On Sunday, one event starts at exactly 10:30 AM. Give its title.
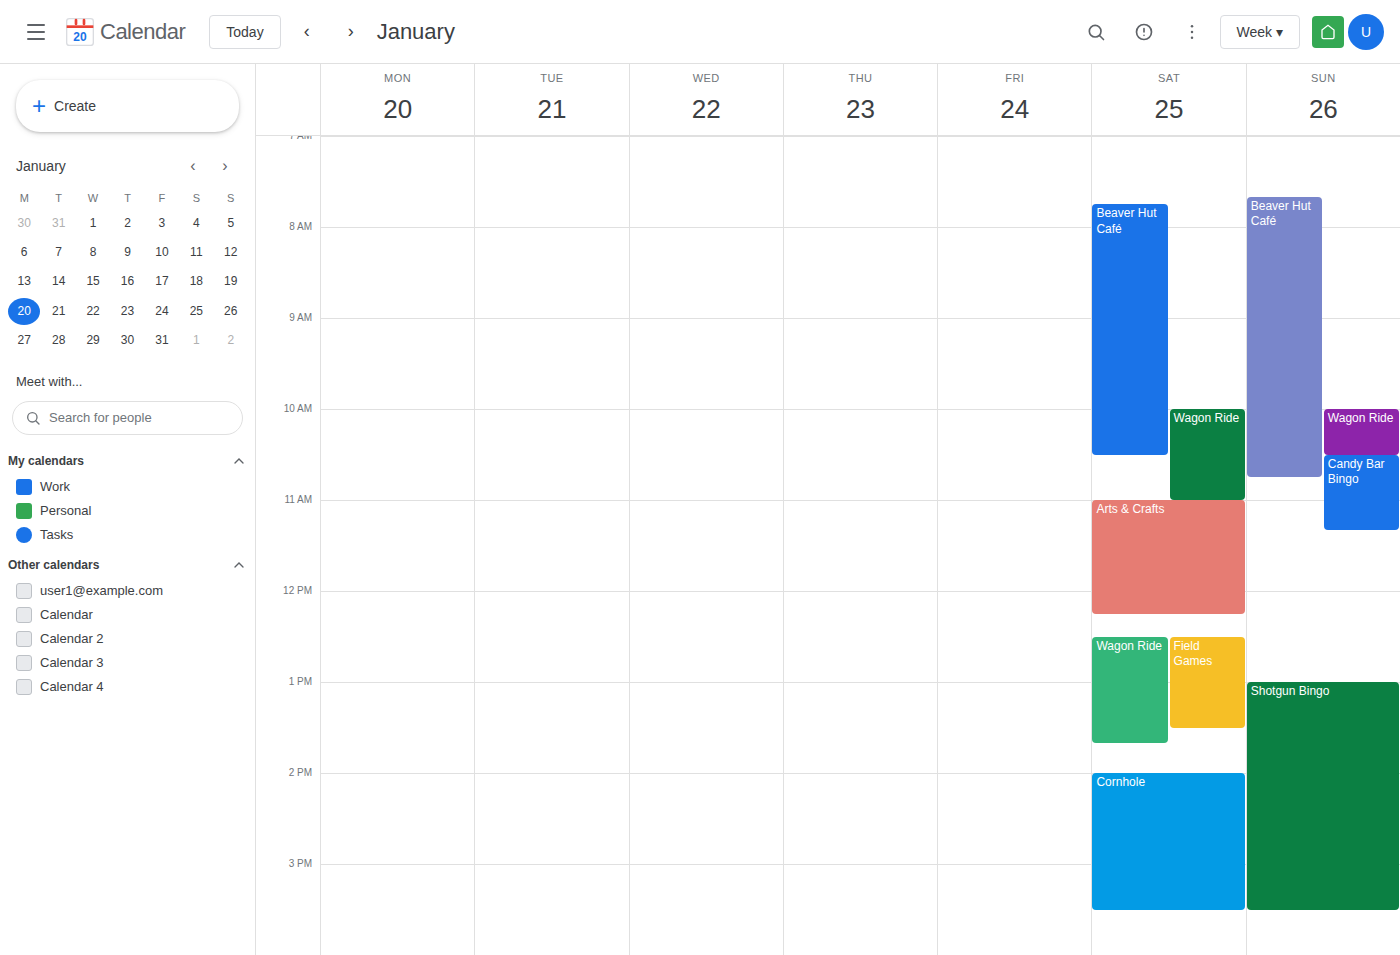
"Candy Bar Bingo"